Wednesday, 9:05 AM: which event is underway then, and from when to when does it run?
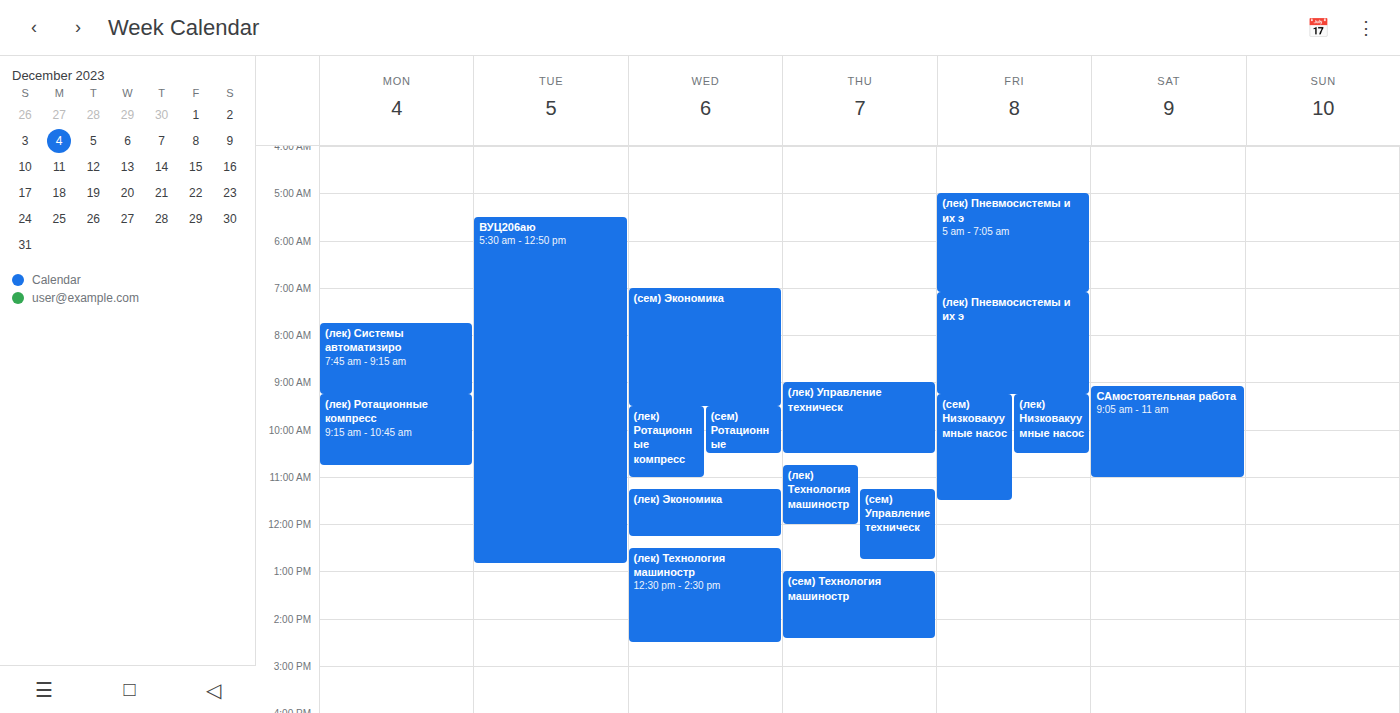
"(сем) Экономика", 7:00 AM to 9:30 AM